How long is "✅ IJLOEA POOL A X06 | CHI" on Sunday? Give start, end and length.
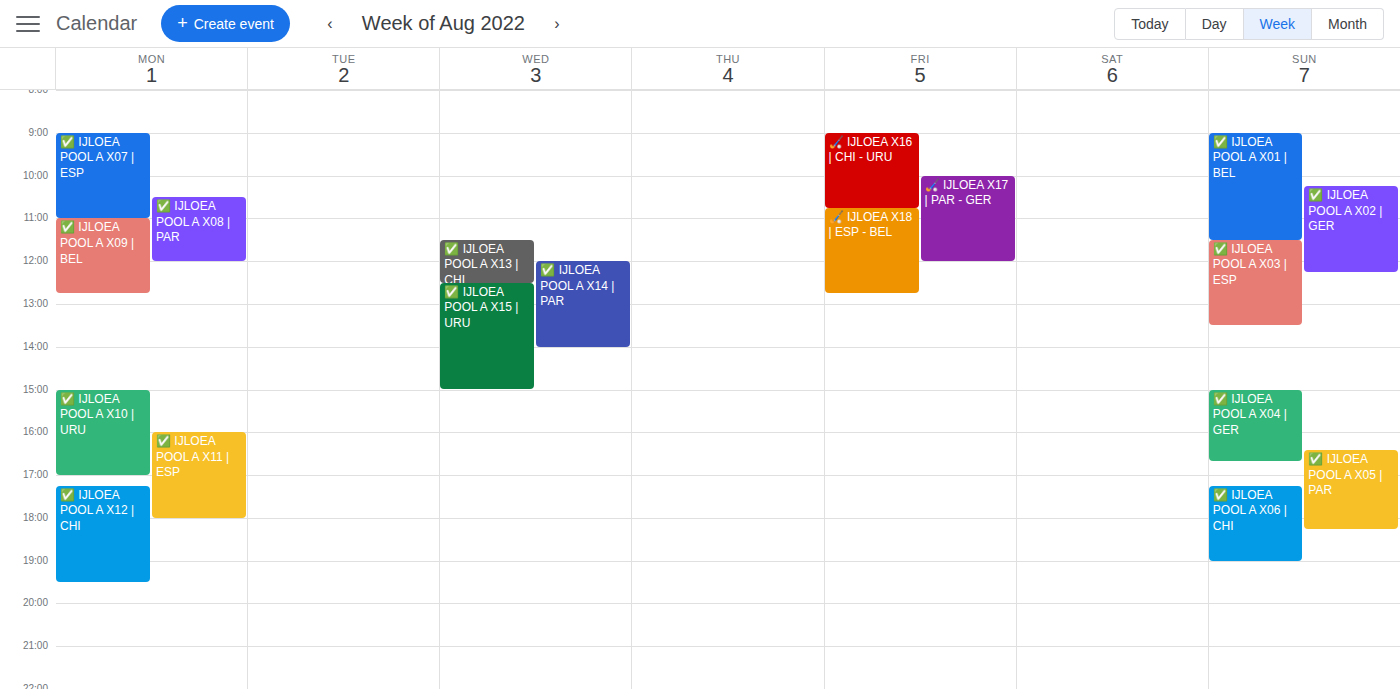
17:15 to 19:00, 1 hour 45 minutes